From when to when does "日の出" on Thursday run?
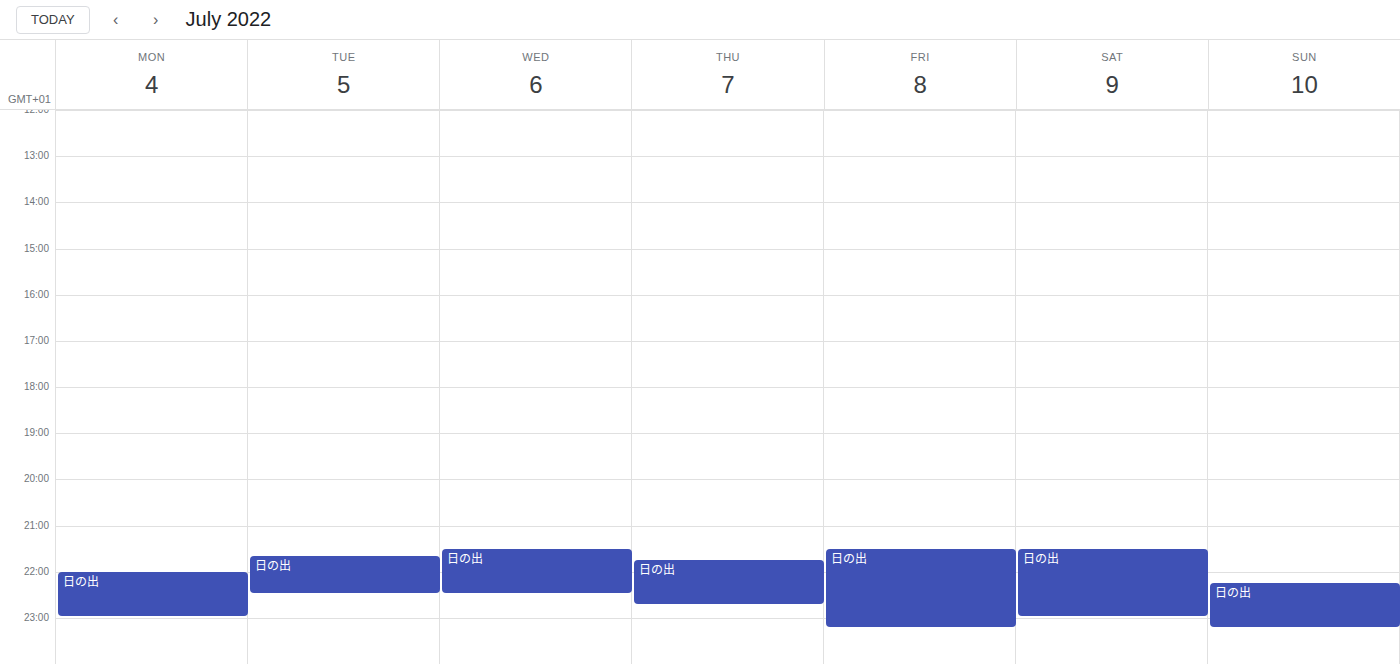
9:45 PM to 10:45 PM